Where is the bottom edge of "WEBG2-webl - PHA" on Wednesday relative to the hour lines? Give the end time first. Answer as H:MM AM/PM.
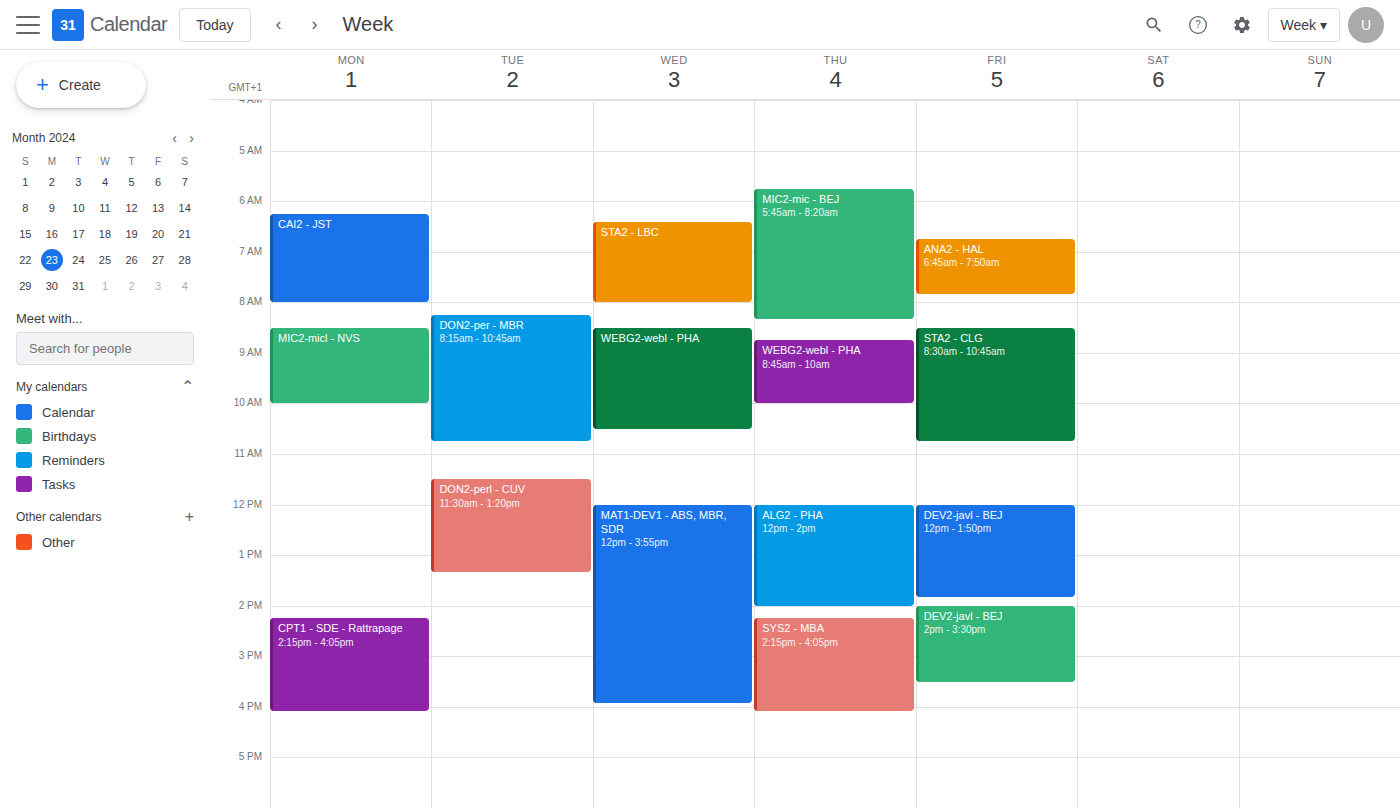
10:30 AM -- halfway between the 10 AM and 11 AM lines.